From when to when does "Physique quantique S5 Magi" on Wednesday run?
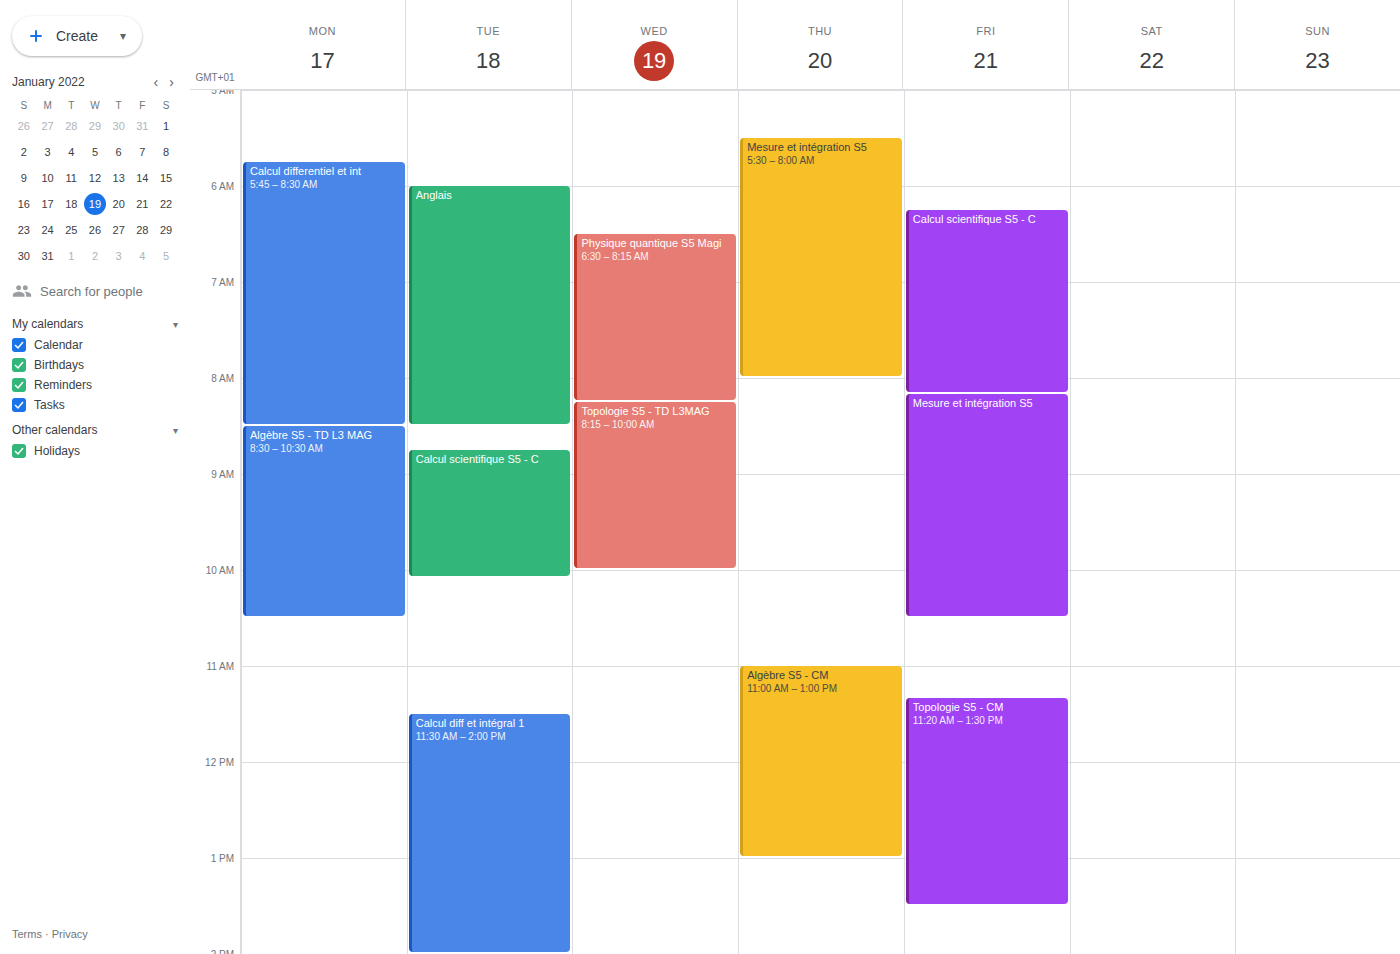
6:30 AM to 8:15 AM